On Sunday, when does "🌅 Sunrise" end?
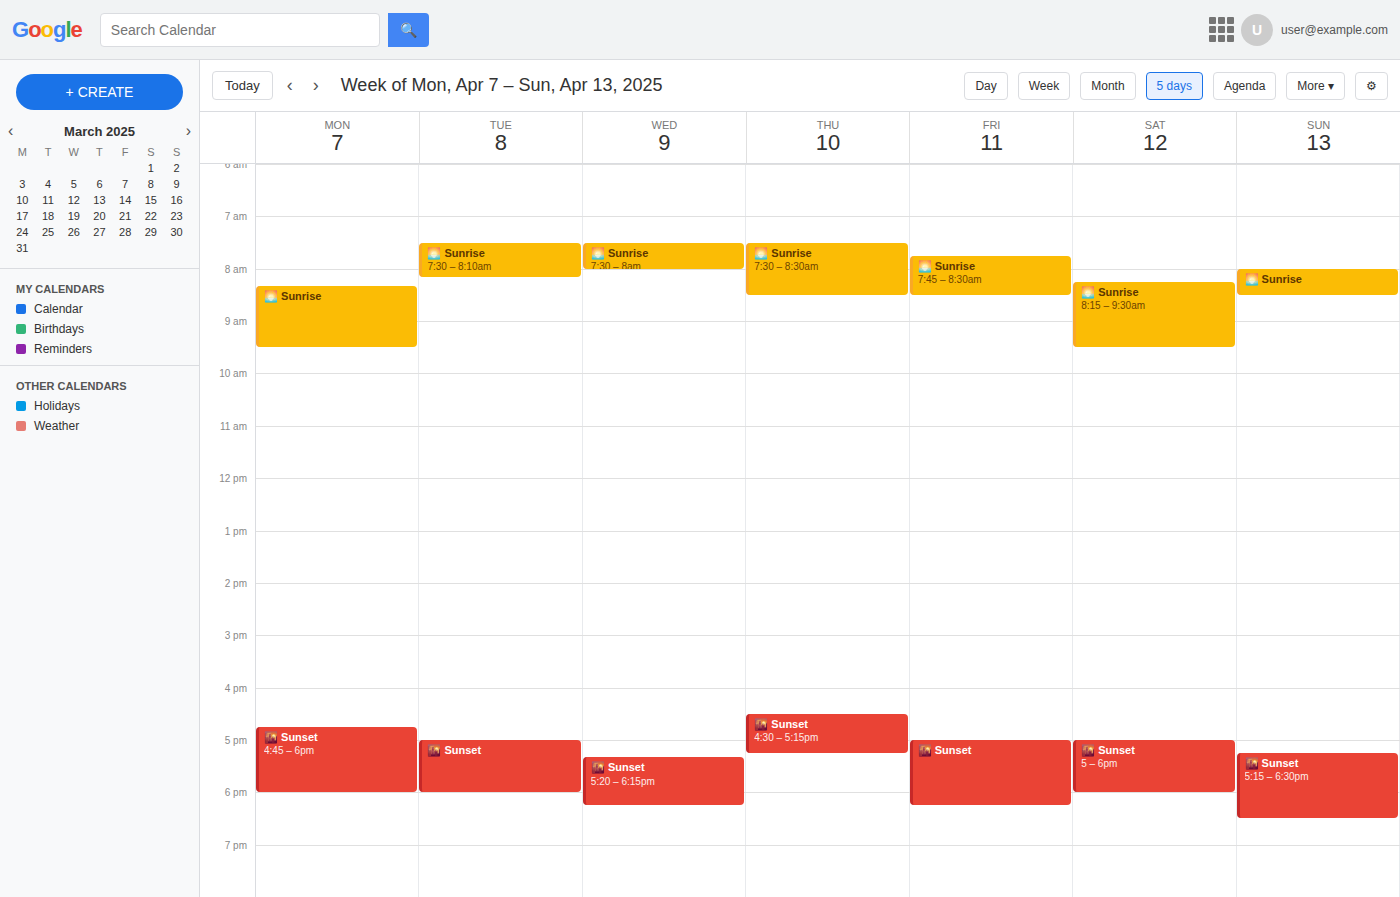
8:30 AM